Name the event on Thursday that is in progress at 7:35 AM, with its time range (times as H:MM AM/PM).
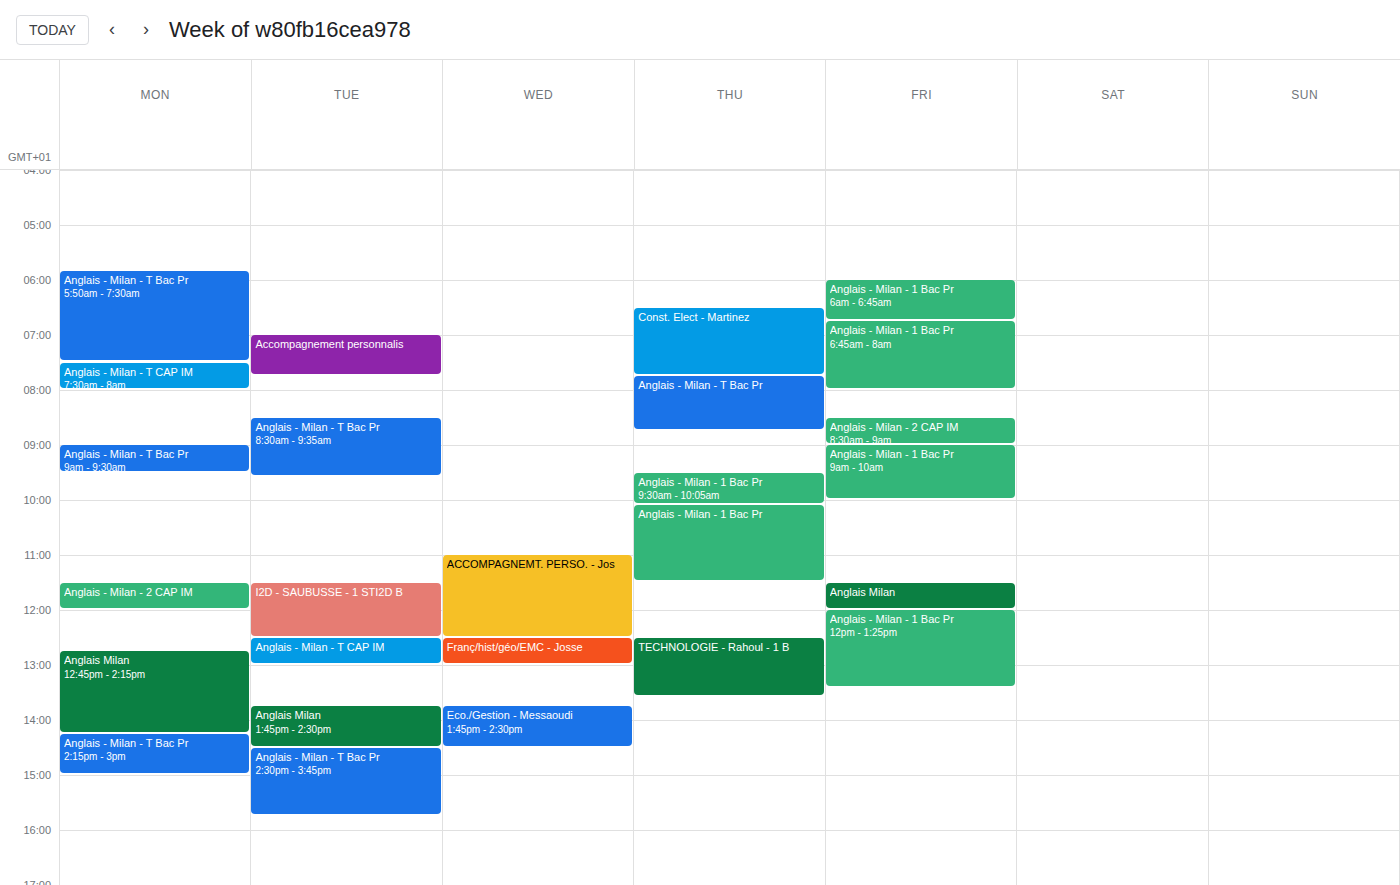
"Const. Elect - Martinez", 6:30 AM to 7:45 AM